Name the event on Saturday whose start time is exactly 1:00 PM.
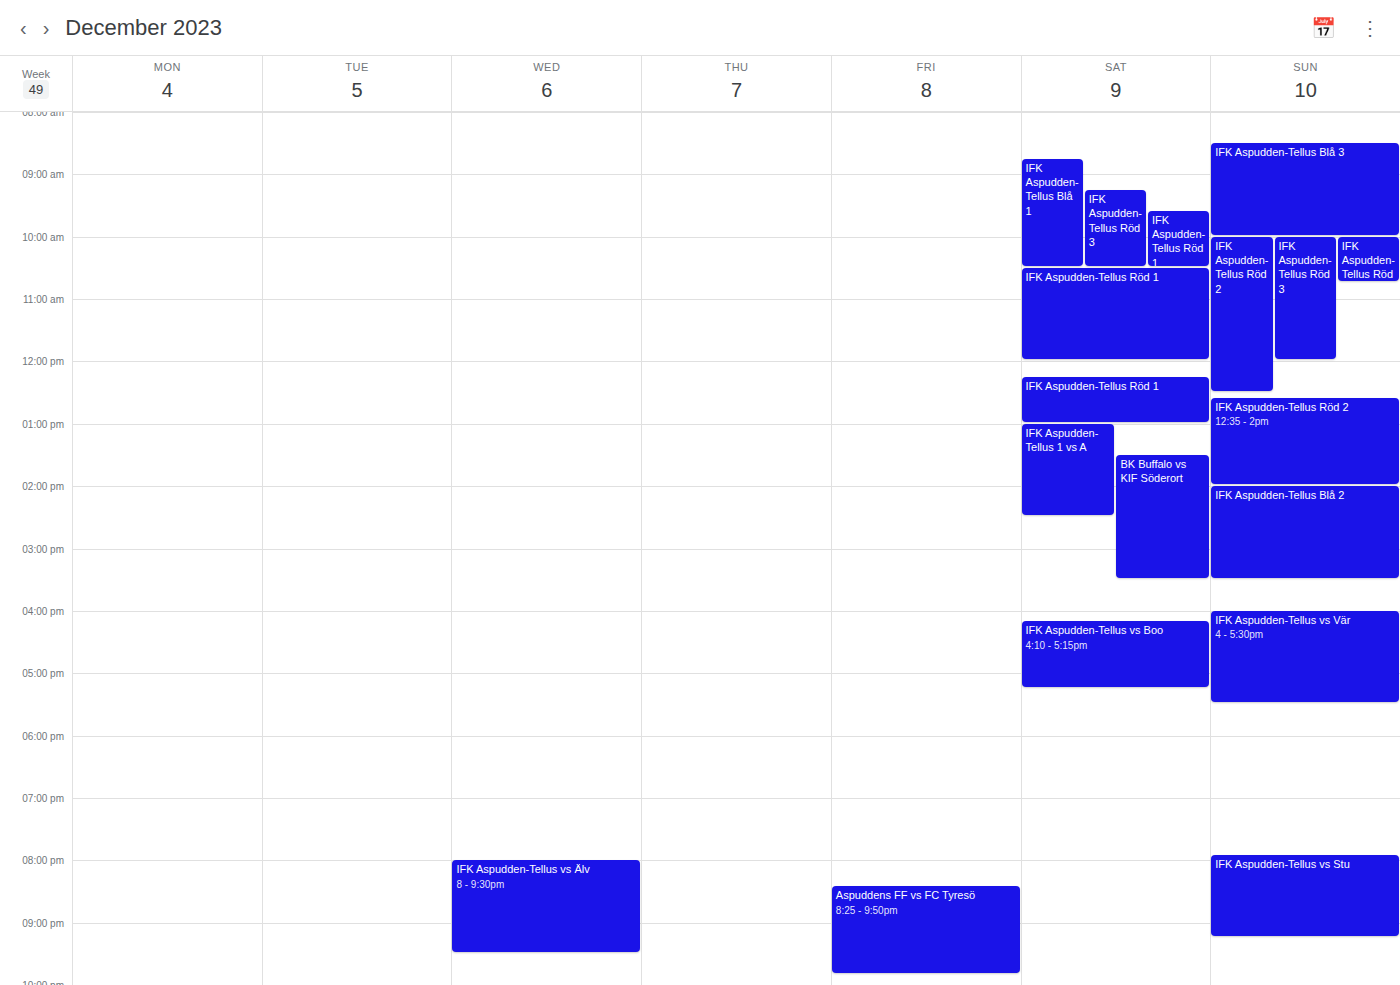
"IFK Aspudden-Tellus 1 vs A"